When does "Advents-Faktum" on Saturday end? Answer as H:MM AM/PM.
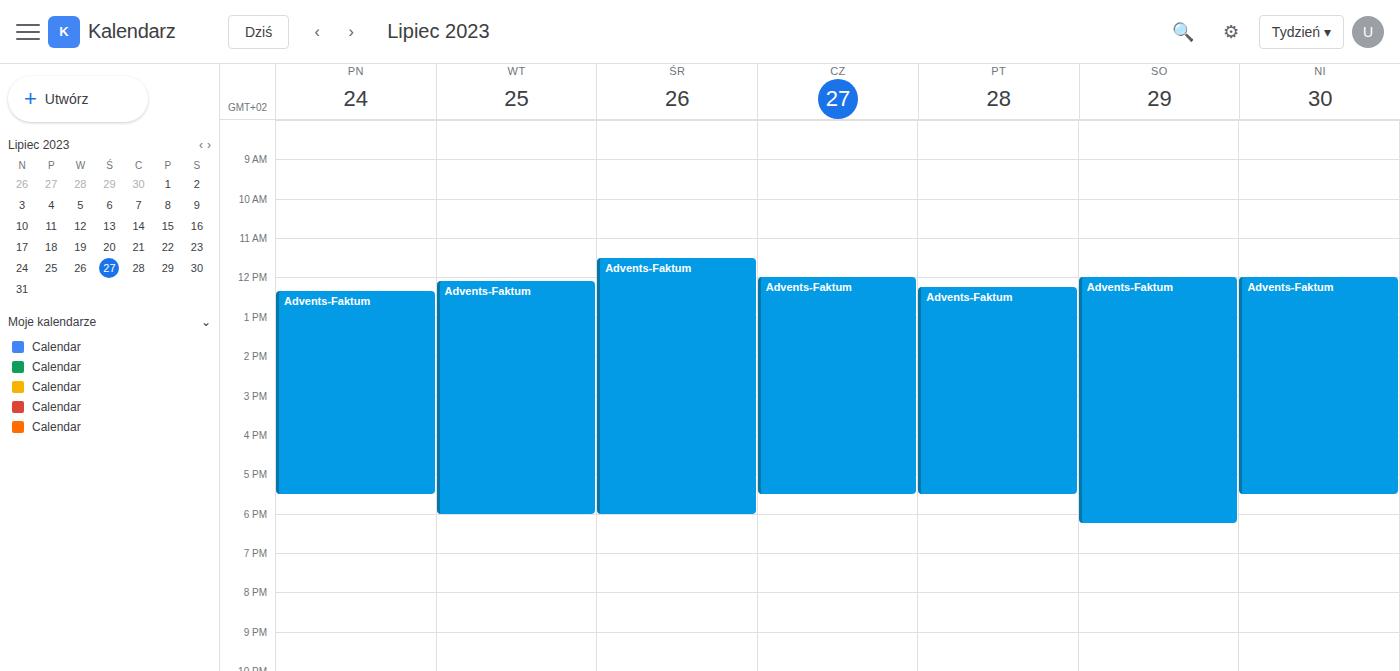
6:15 PM